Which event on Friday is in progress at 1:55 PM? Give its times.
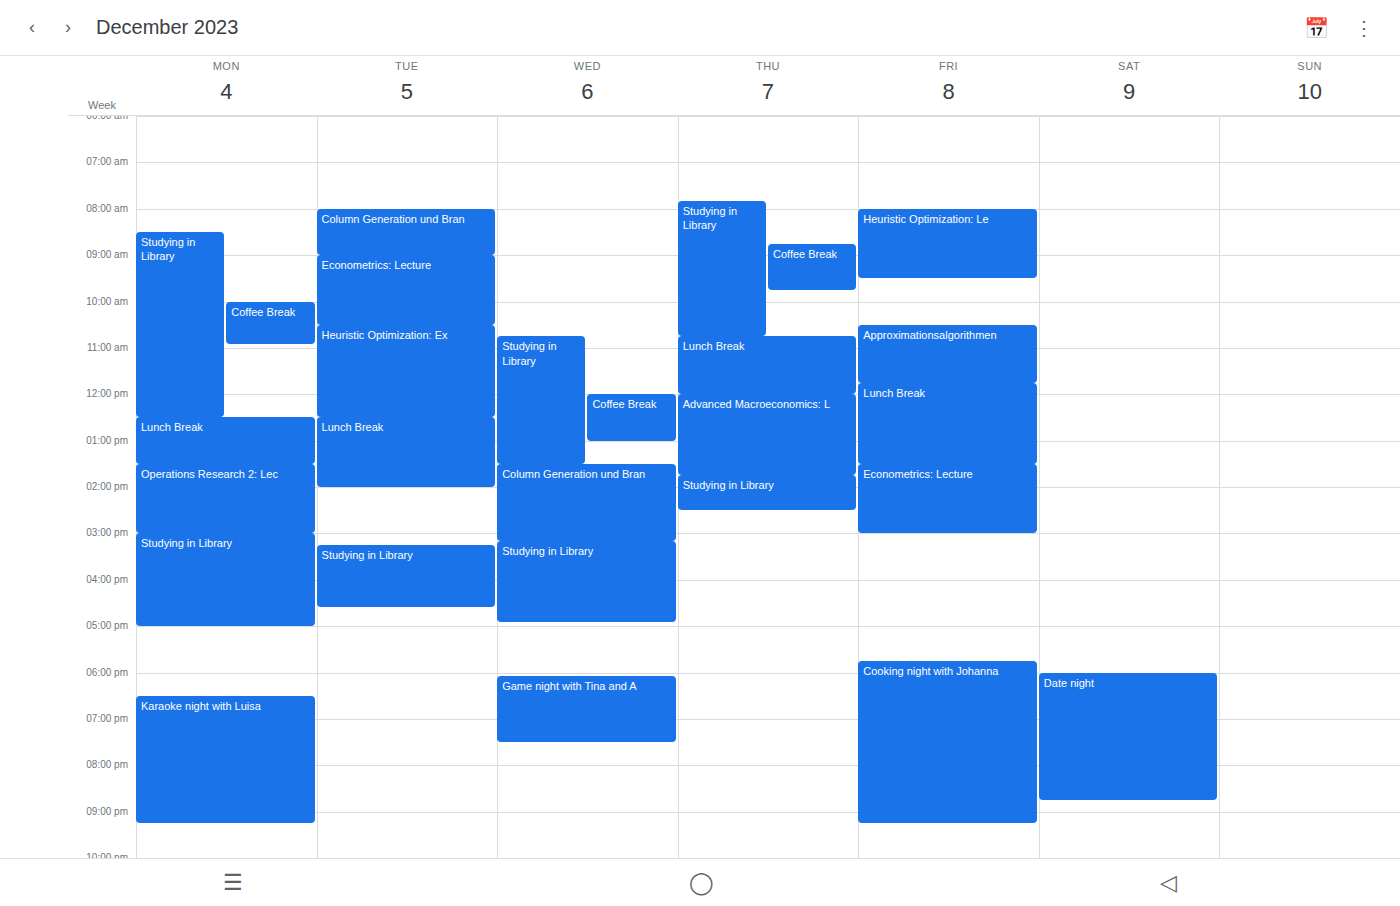
"Econometrics: Lecture", 1:30 PM to 3:00 PM